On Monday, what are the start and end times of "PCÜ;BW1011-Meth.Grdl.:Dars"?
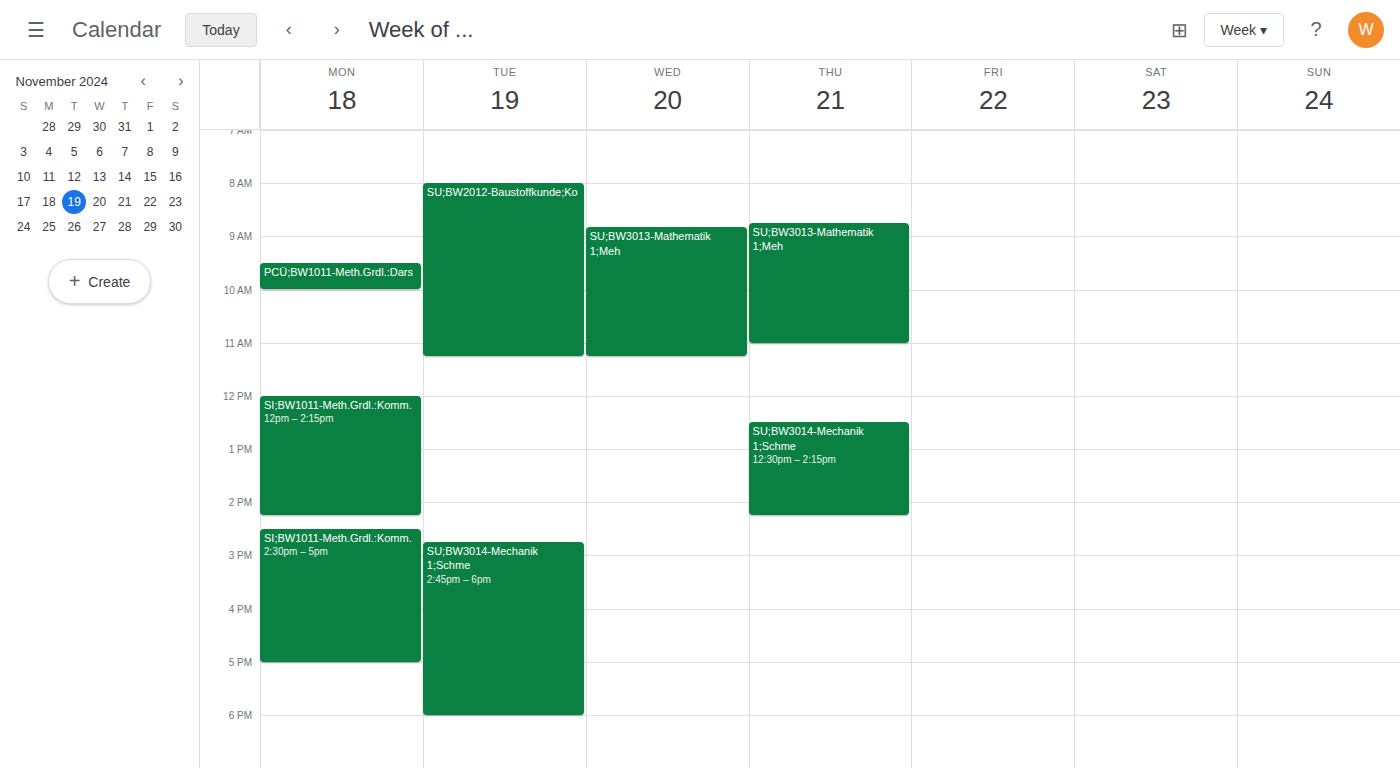
09:30 to 10:00